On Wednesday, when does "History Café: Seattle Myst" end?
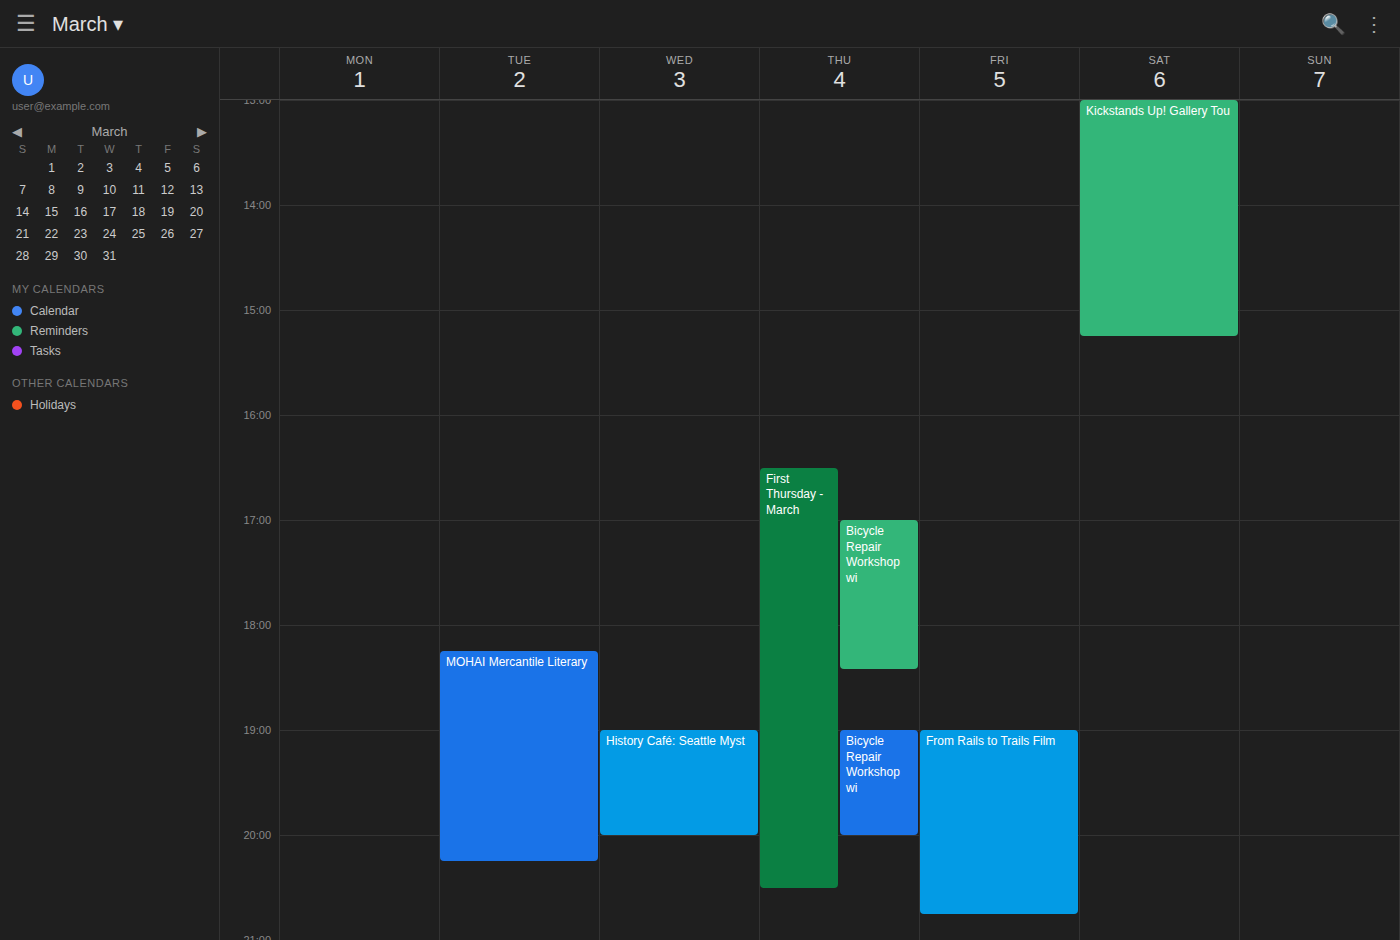
8:00 PM